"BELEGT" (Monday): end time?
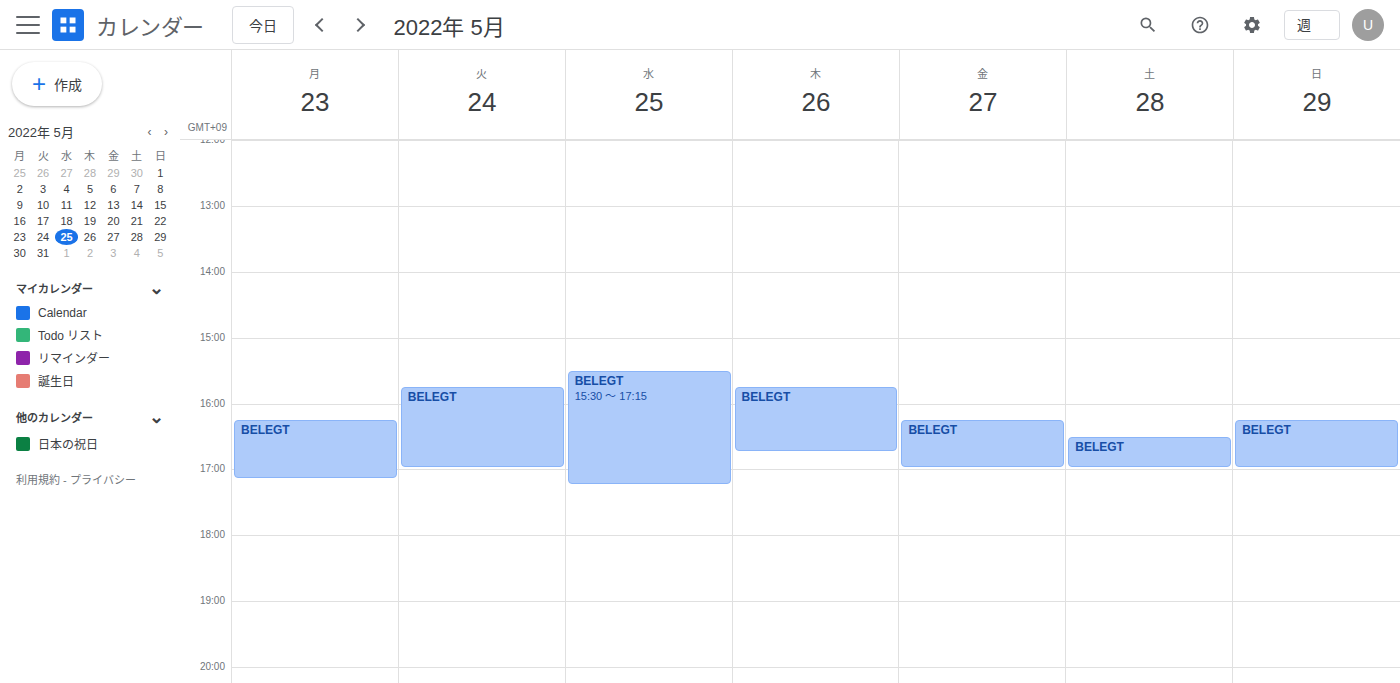
17:10